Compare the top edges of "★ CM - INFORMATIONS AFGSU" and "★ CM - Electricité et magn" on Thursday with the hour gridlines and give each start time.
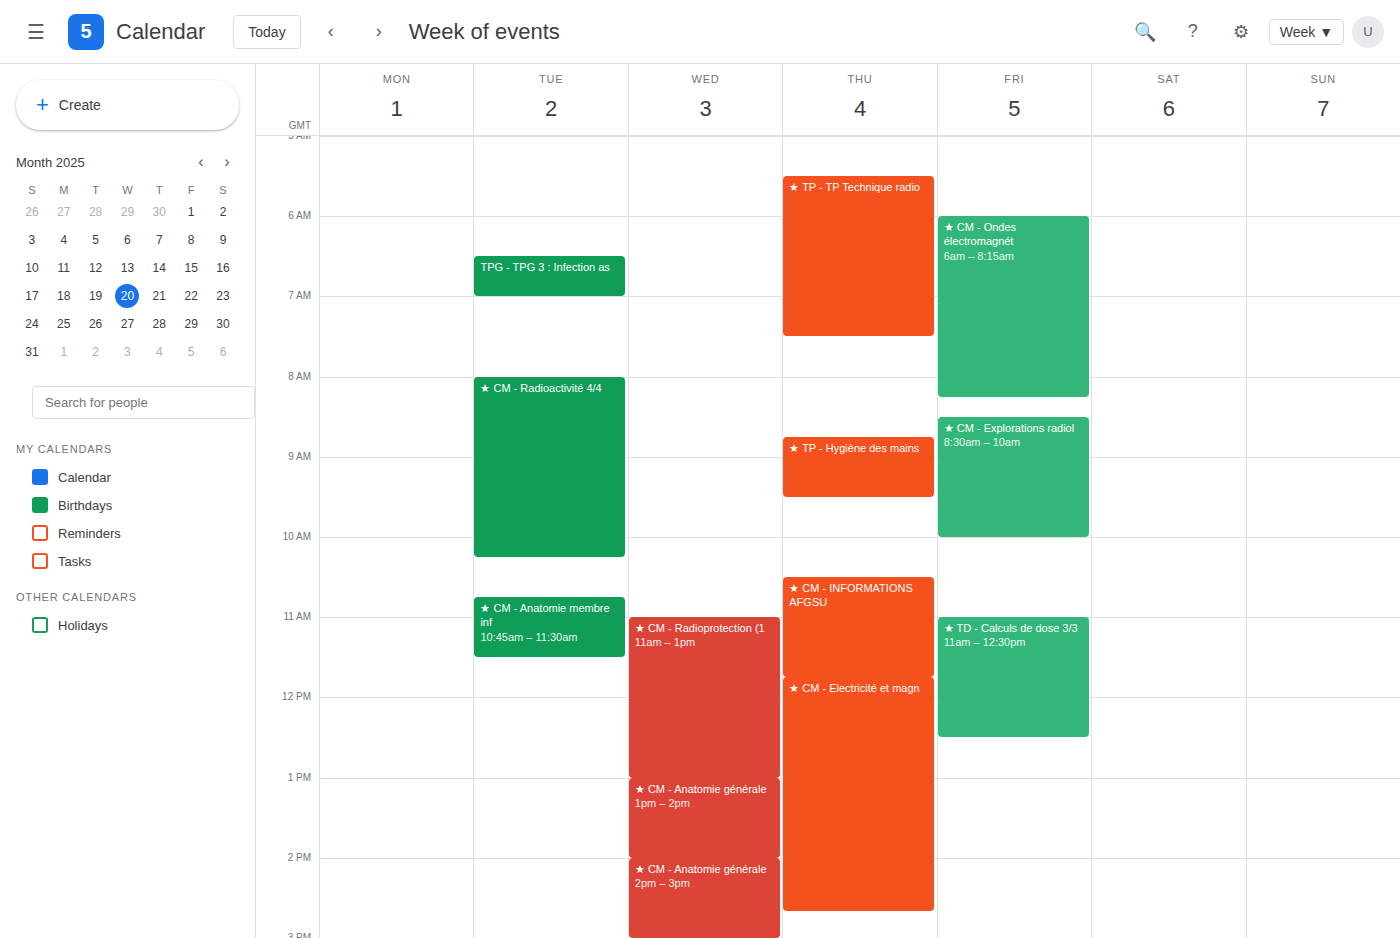
"★ CM - INFORMATIONS AFGSU": 10:30 AM, halfway between the 10 AM and 11 AM lines. "★ CM - Electricité et magn": 11:45 AM, neither: three quarters of the way from the 11 AM line to the 12 PM line.